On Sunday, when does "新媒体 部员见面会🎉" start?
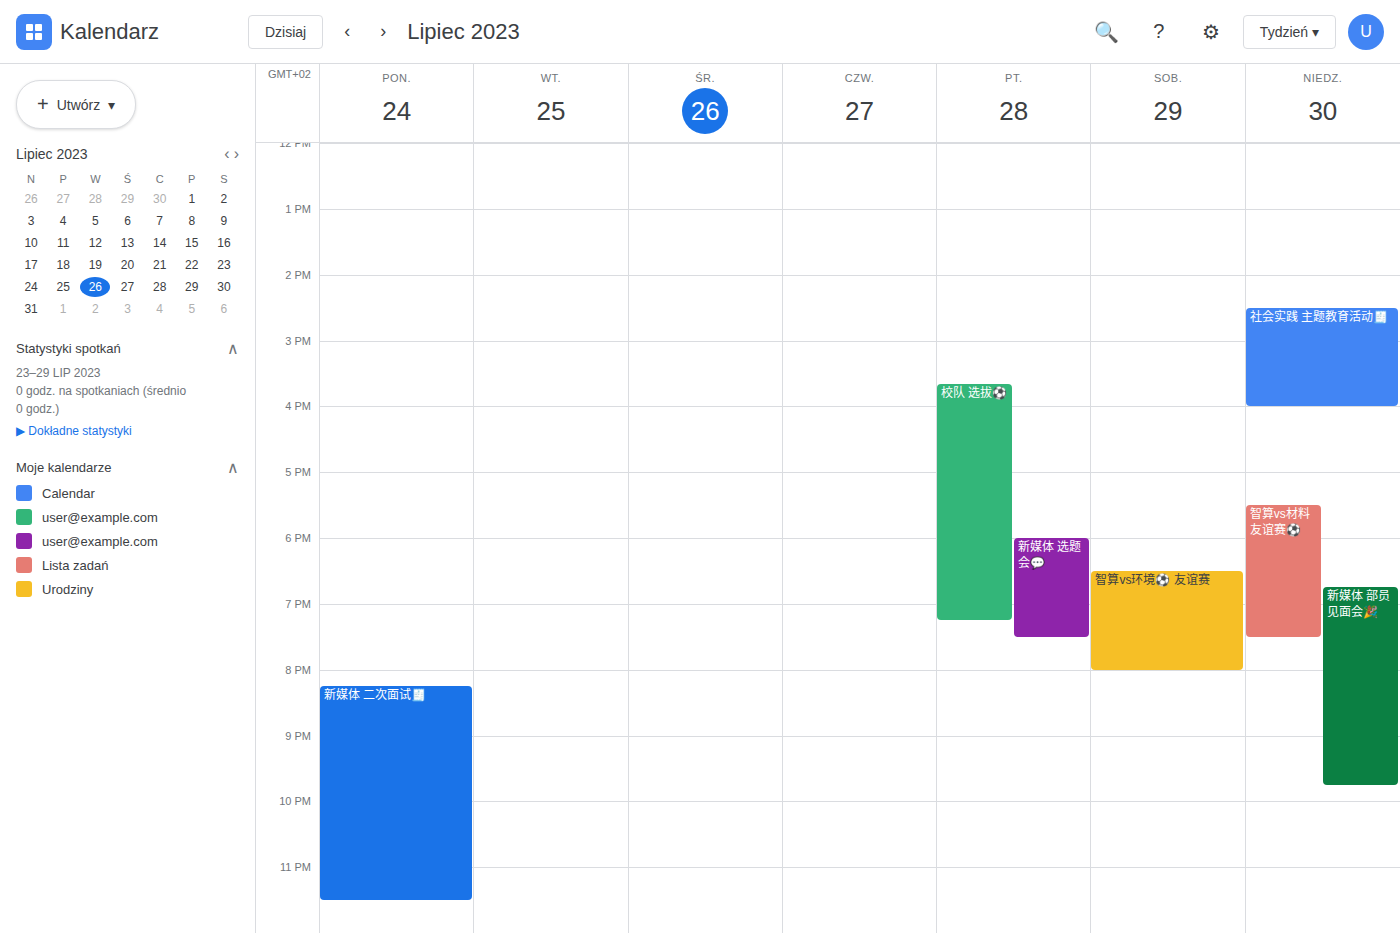
6:45 PM